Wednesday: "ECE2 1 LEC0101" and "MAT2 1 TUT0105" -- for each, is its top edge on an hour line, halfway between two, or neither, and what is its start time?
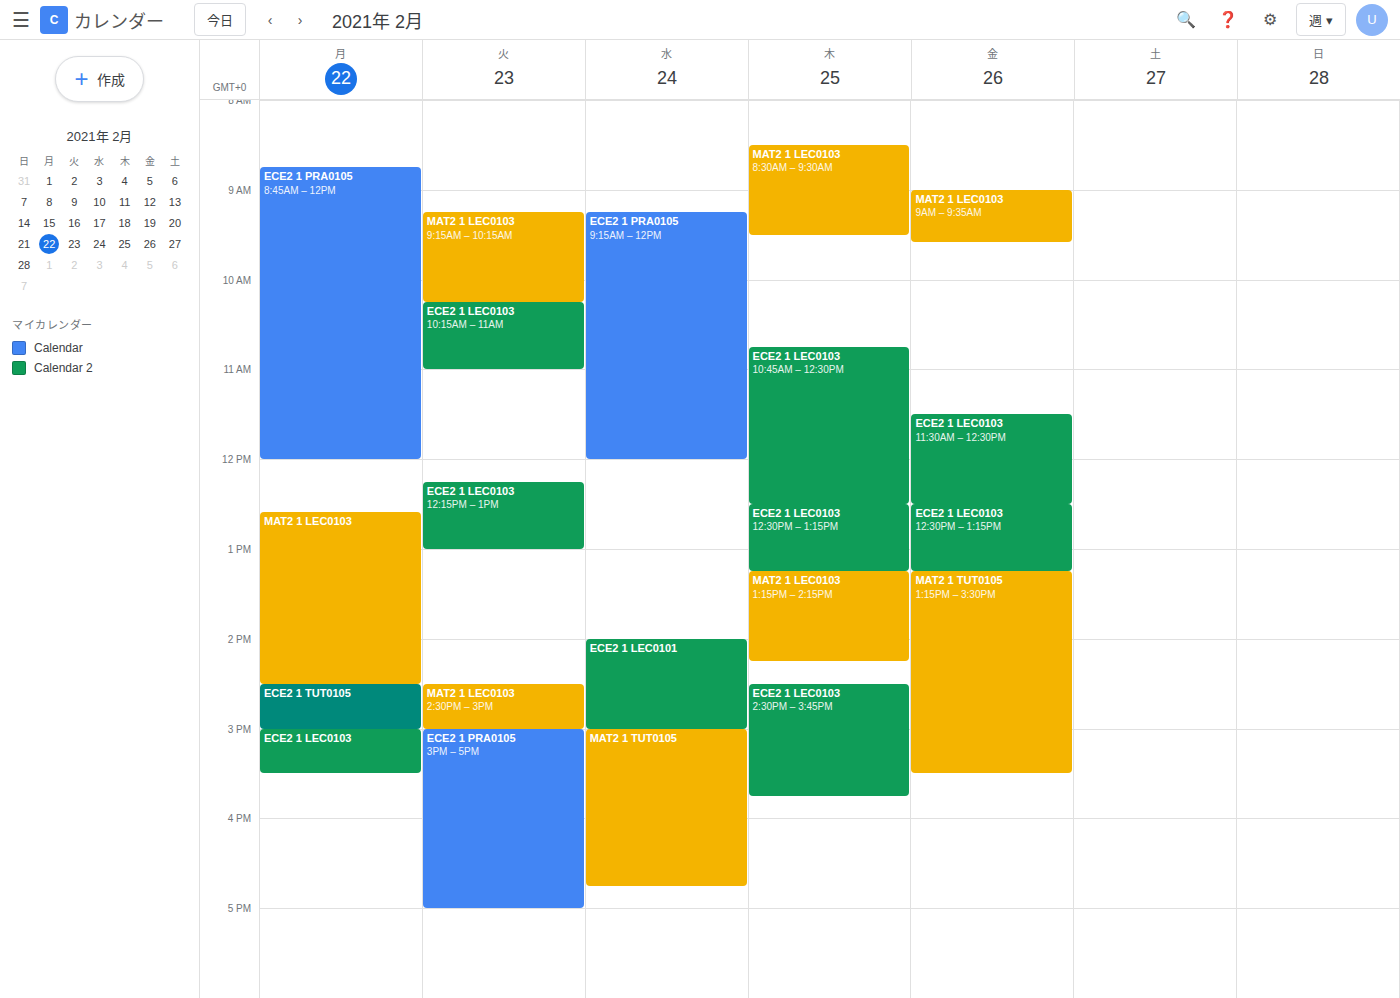
"ECE2 1 LEC0101": 2:00 PM, exactly on the 2 PM line. "MAT2 1 TUT0105": 3:00 PM, exactly on the 3 PM line.